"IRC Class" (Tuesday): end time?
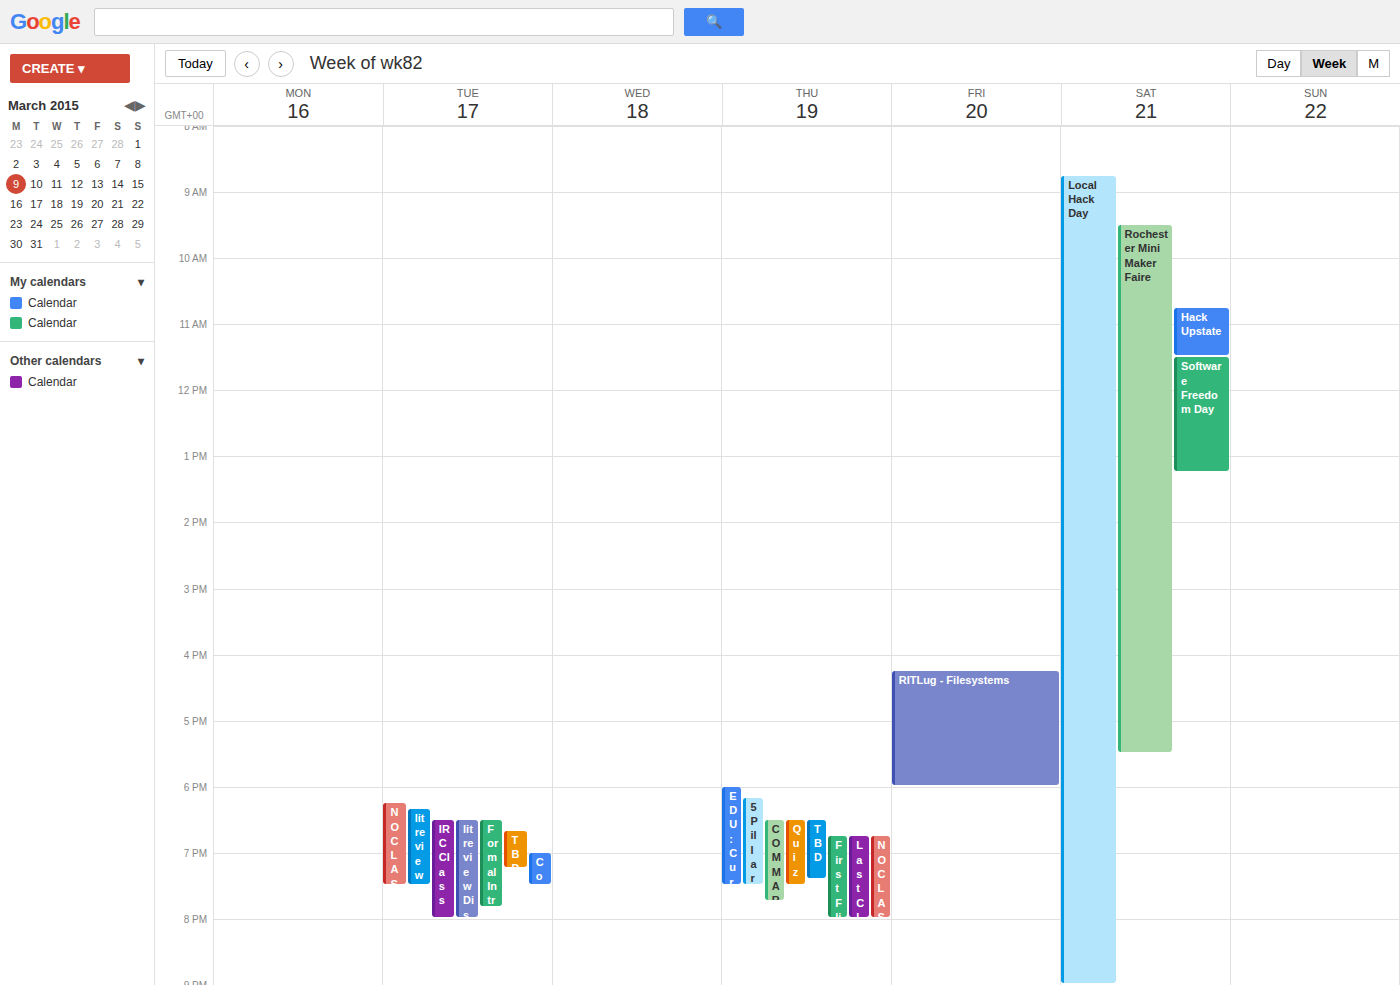
8:00 PM